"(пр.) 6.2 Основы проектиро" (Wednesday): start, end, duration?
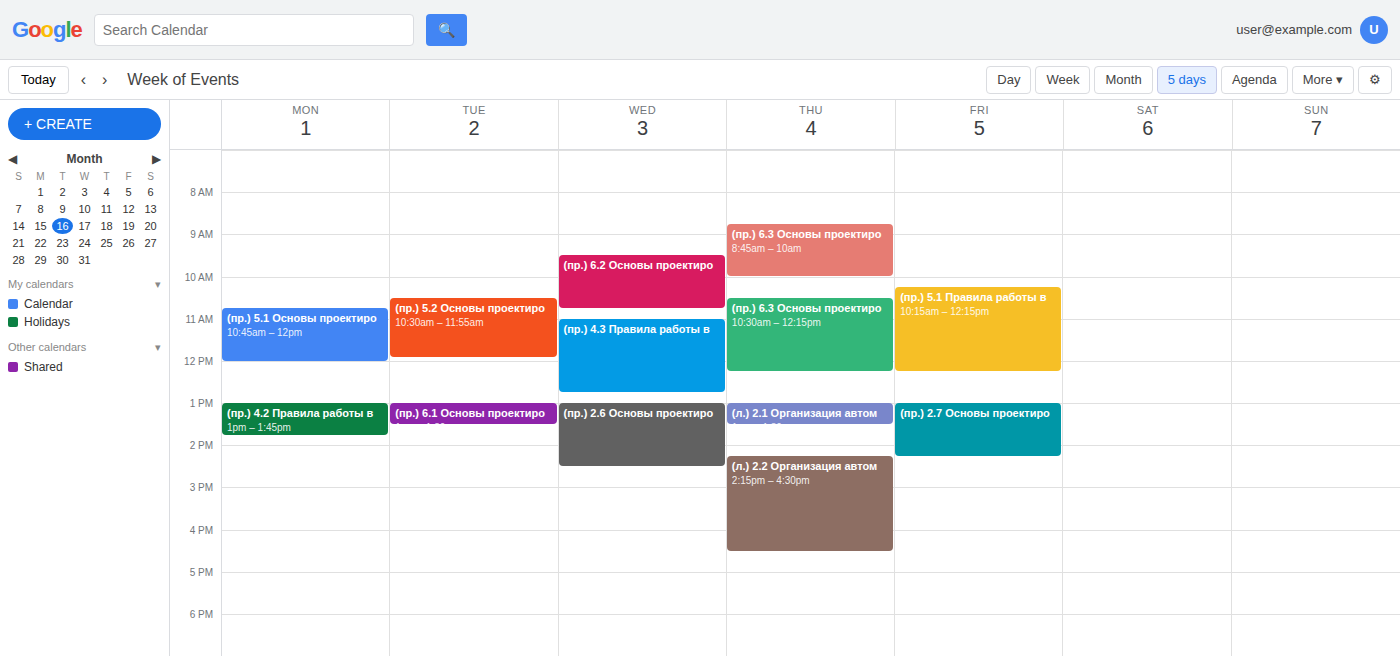
9:30 AM to 10:45 AM, 1 hour 15 minutes